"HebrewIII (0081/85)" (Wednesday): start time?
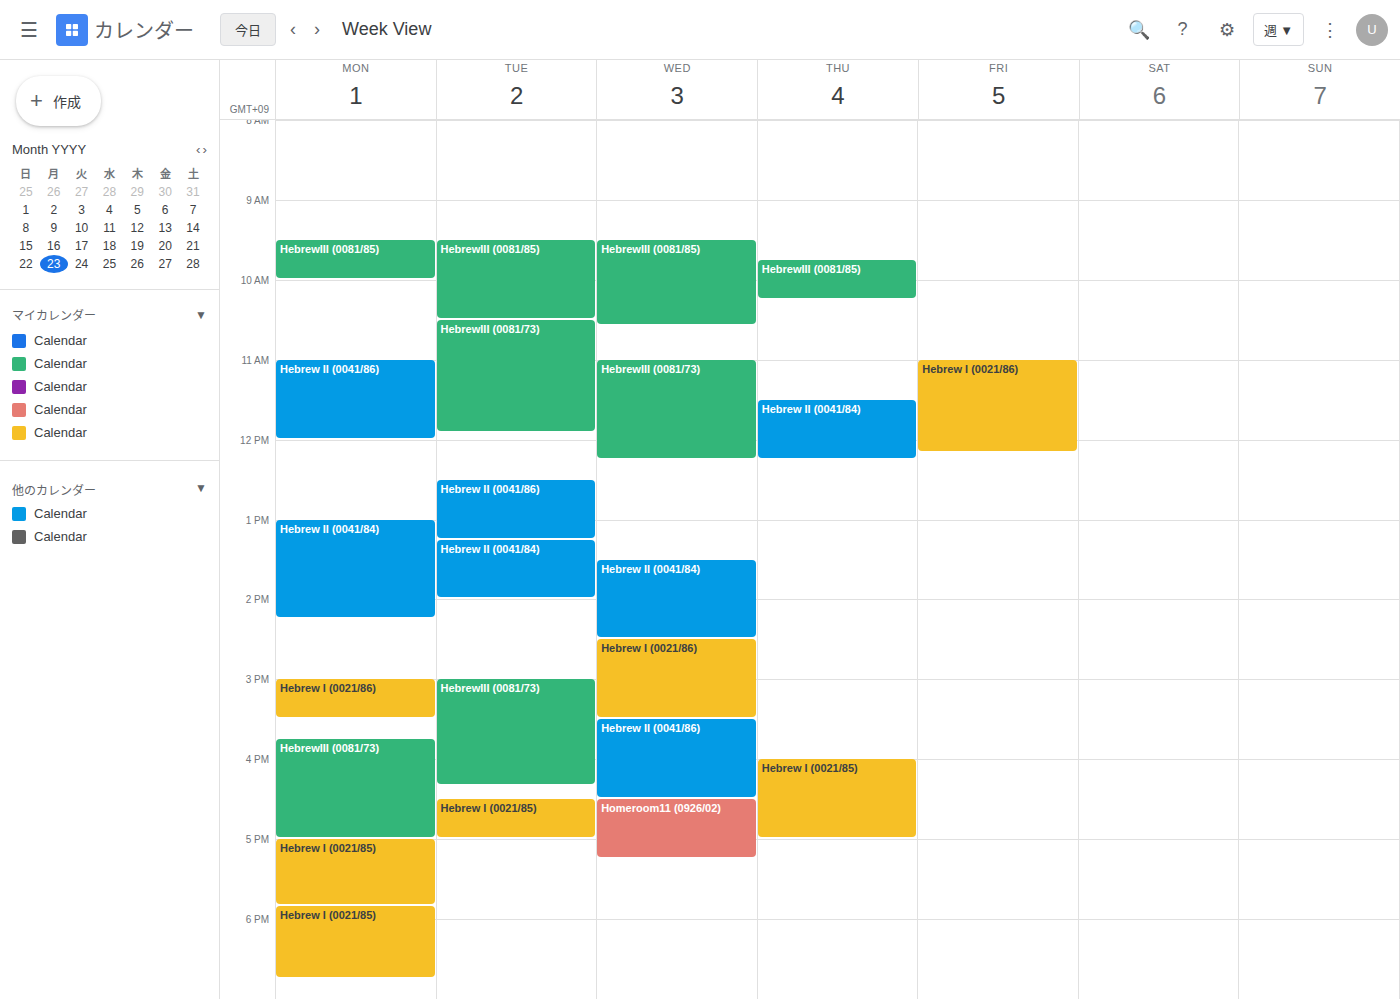
9:30 AM